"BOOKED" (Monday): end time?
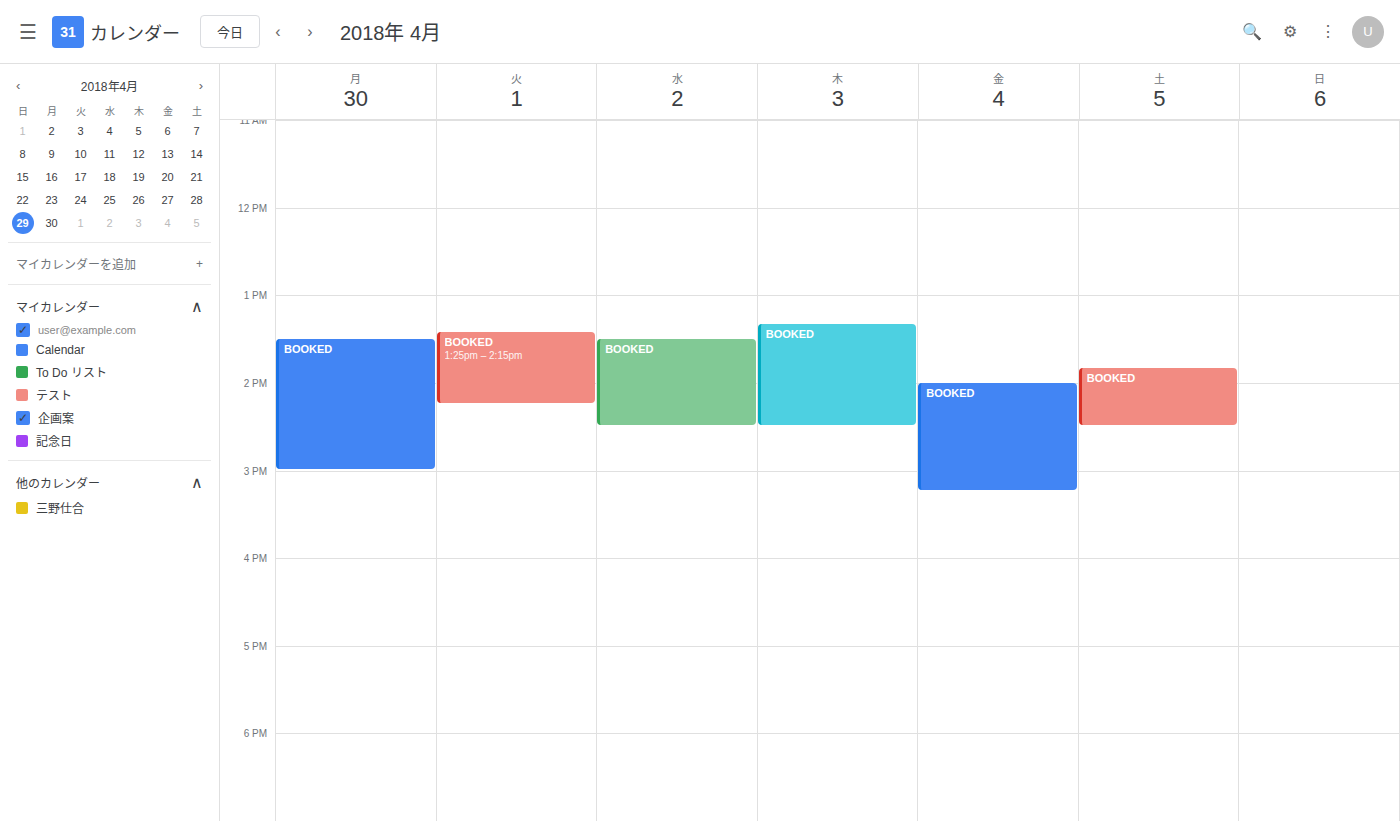
3:00 PM